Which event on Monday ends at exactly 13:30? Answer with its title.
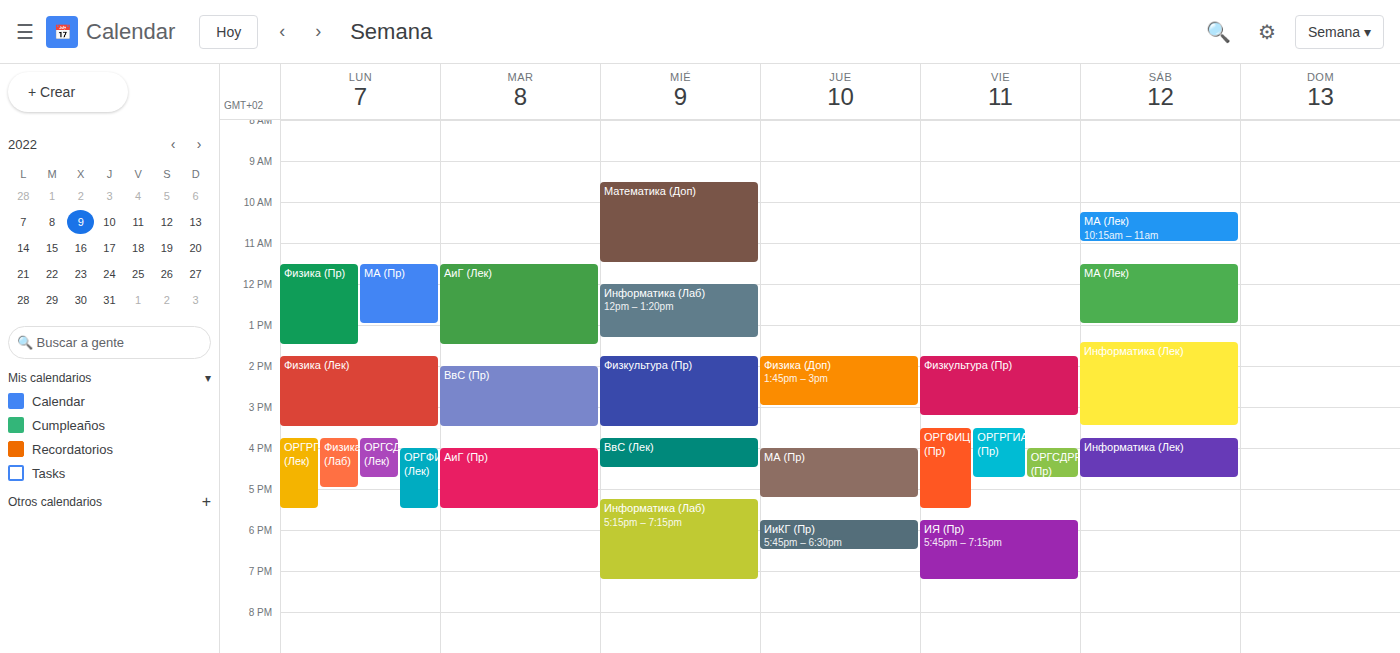
"Физика (Пр)"